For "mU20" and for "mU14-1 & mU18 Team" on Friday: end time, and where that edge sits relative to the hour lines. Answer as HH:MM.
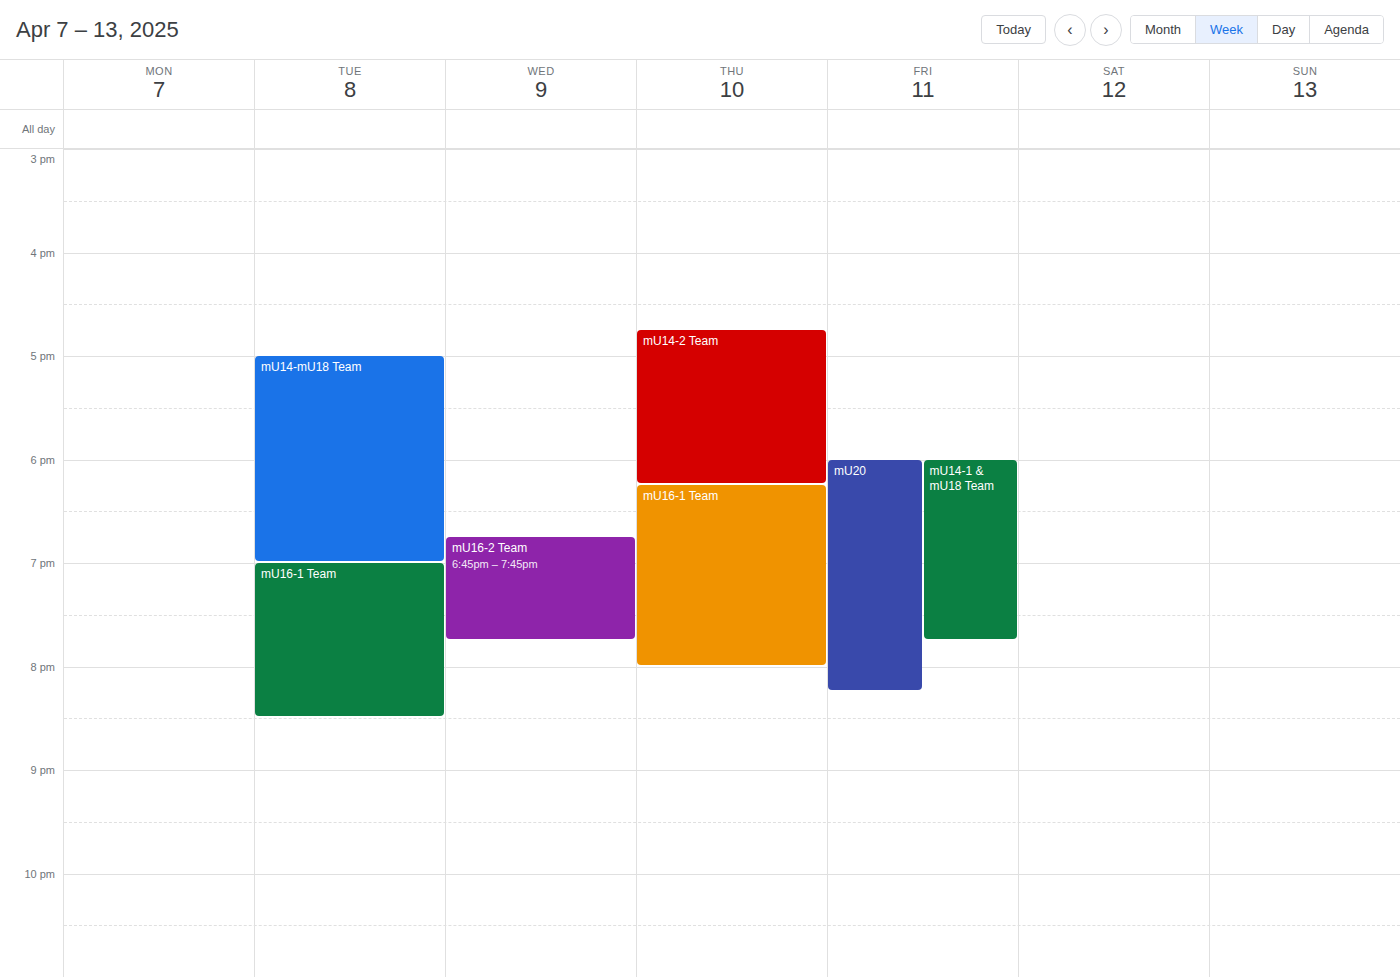
"mU20": 20:15, neither: a quarter of the way from the 20:00 line to the 21:00 line. "mU14-1 & mU18 Team": 19:45, neither: three quarters of the way from the 19:00 line to the 20:00 line.